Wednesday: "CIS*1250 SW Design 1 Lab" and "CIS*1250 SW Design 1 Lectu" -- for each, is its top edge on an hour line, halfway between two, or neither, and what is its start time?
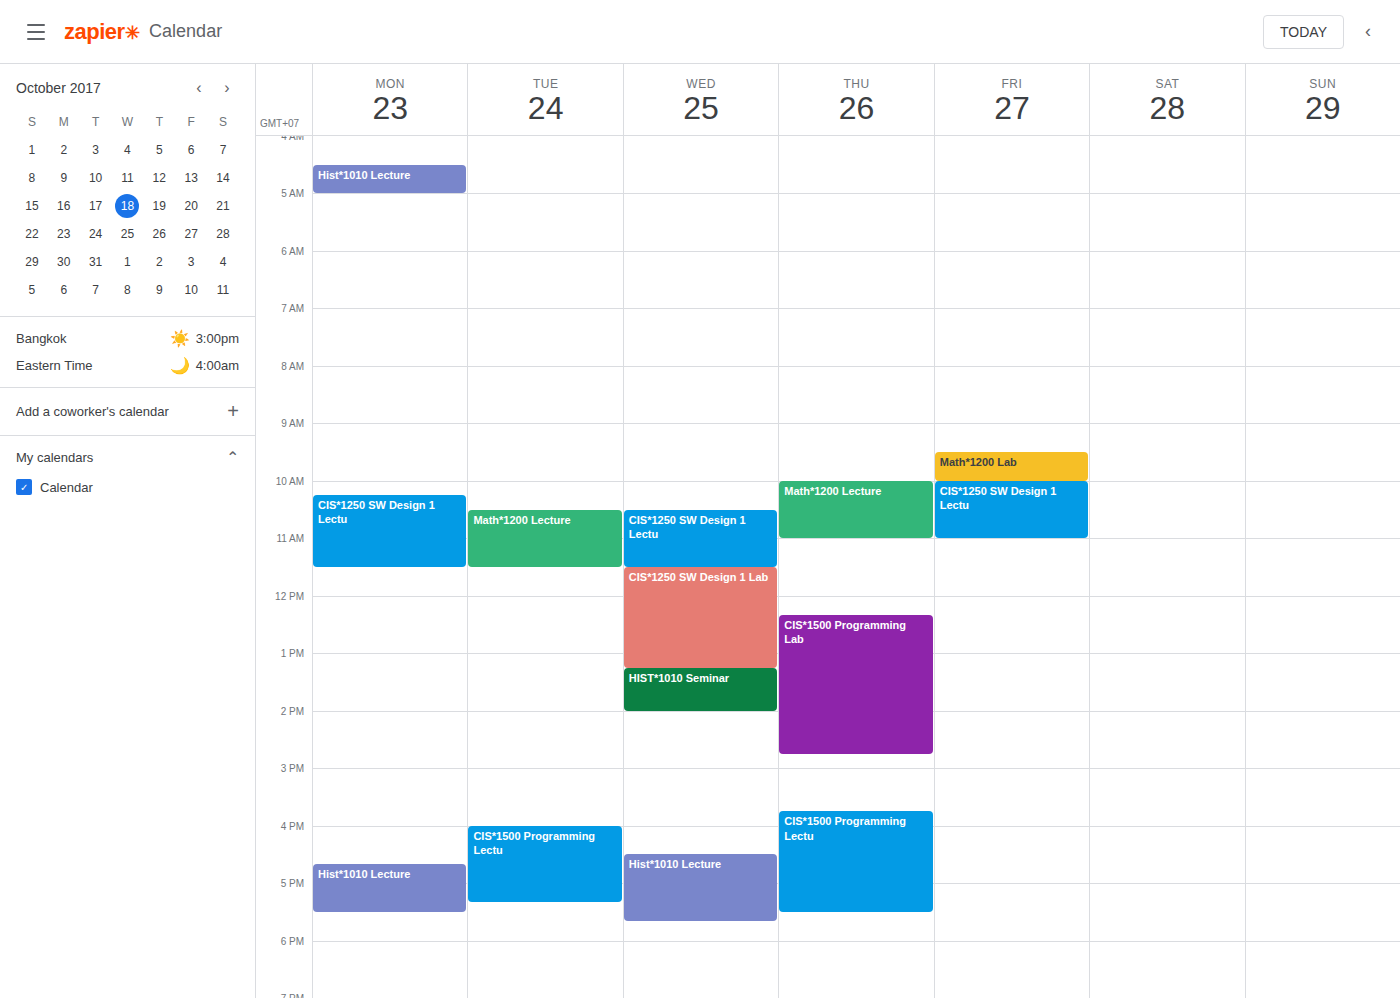
"CIS*1250 SW Design 1 Lab": 11:30 AM, halfway between the 11 AM and 12 PM lines. "CIS*1250 SW Design 1 Lectu": 10:30 AM, halfway between the 10 AM and 11 AM lines.